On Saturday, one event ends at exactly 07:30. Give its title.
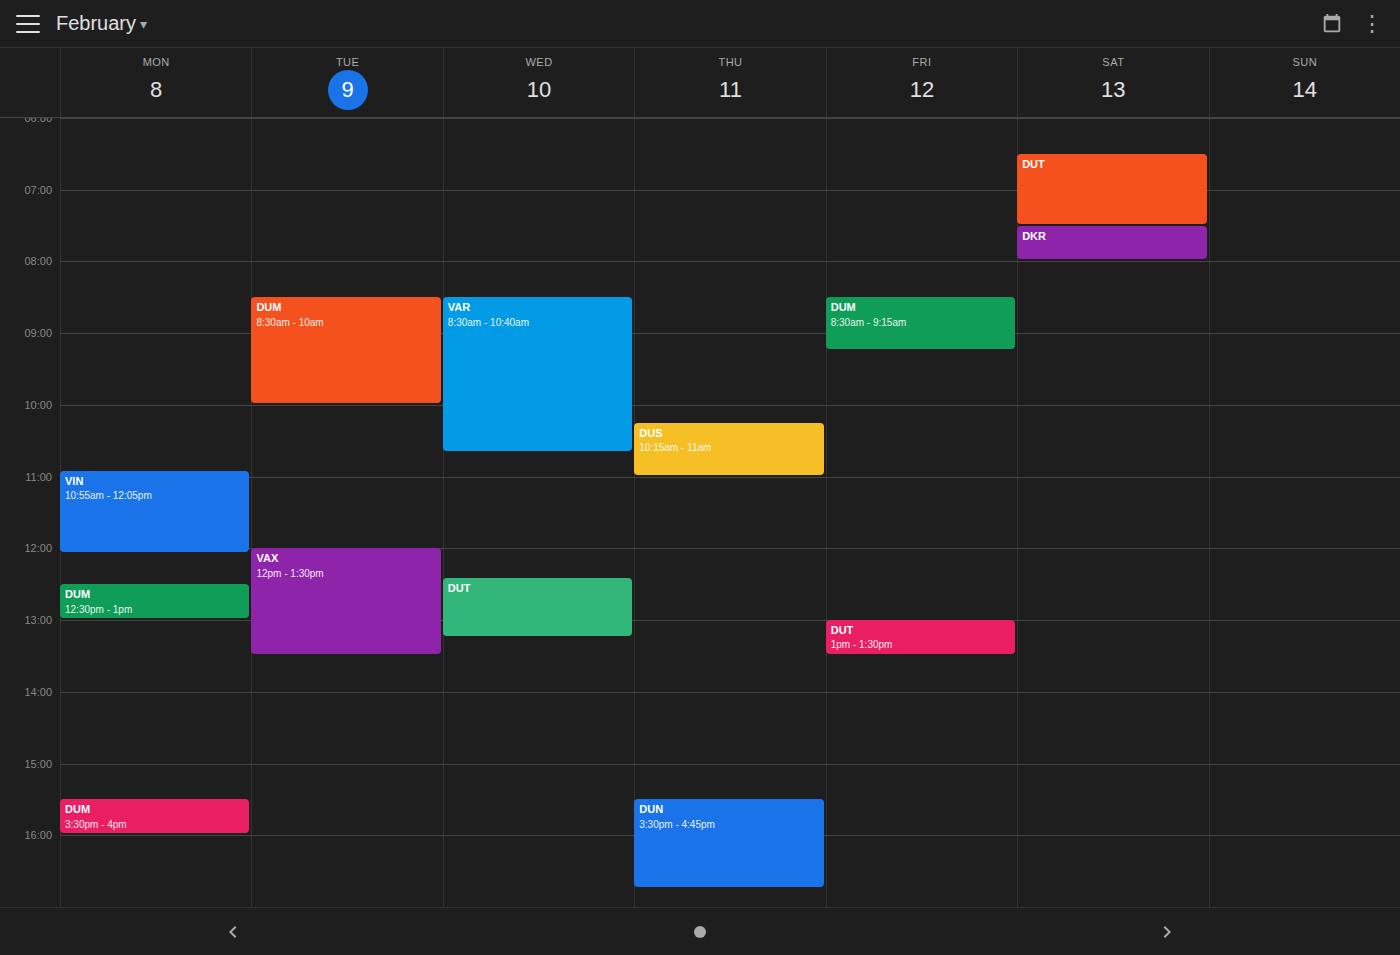
"DUT"